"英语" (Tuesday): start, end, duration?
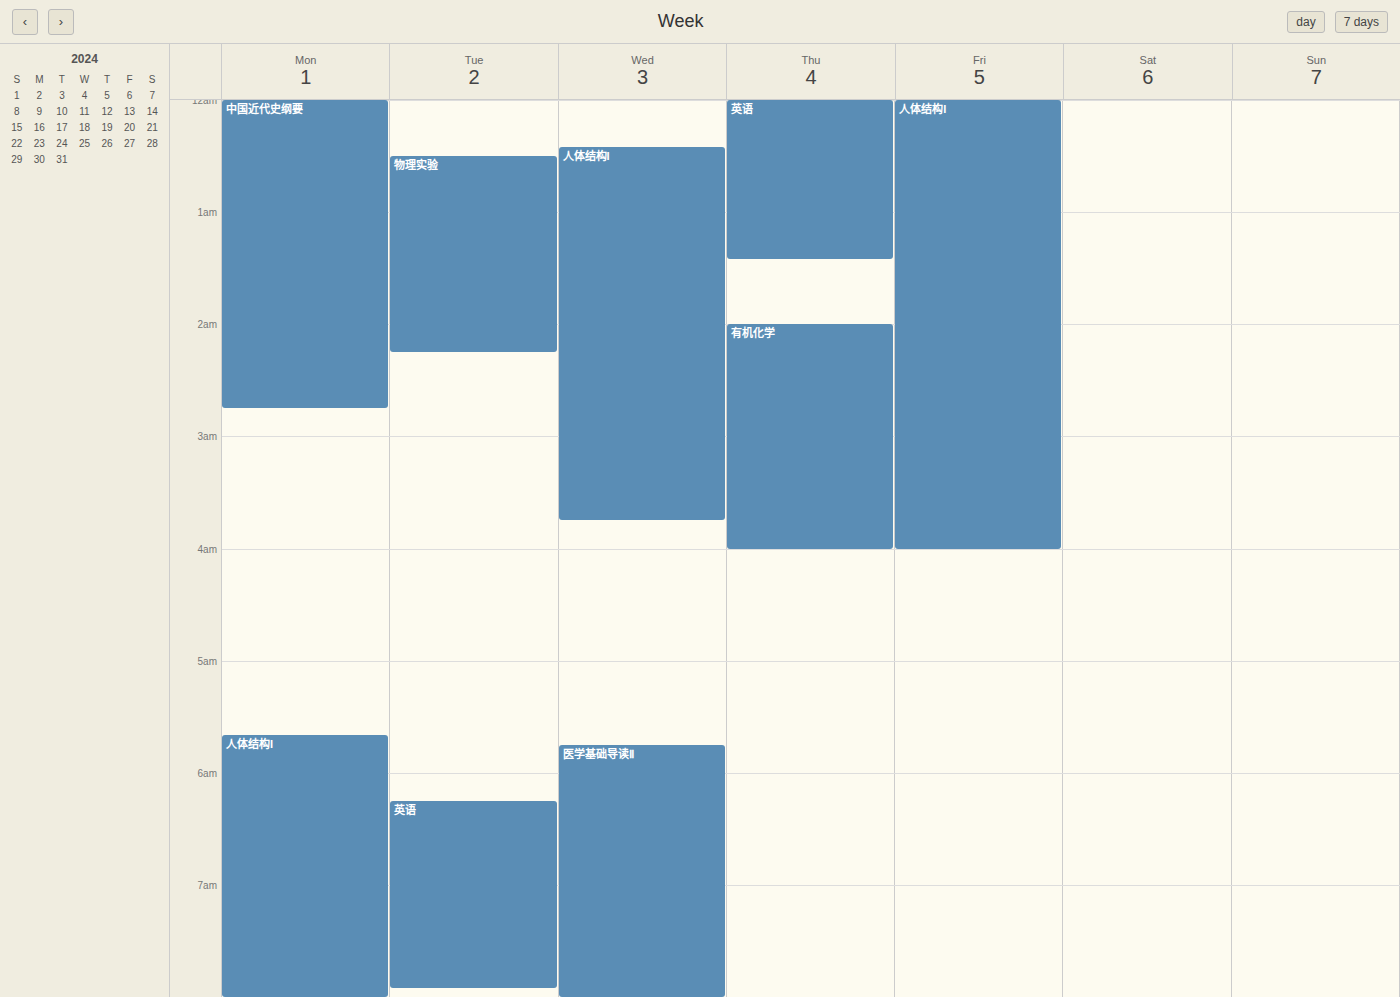
6:15 AM to 7:55 AM, 1 hour 40 minutes